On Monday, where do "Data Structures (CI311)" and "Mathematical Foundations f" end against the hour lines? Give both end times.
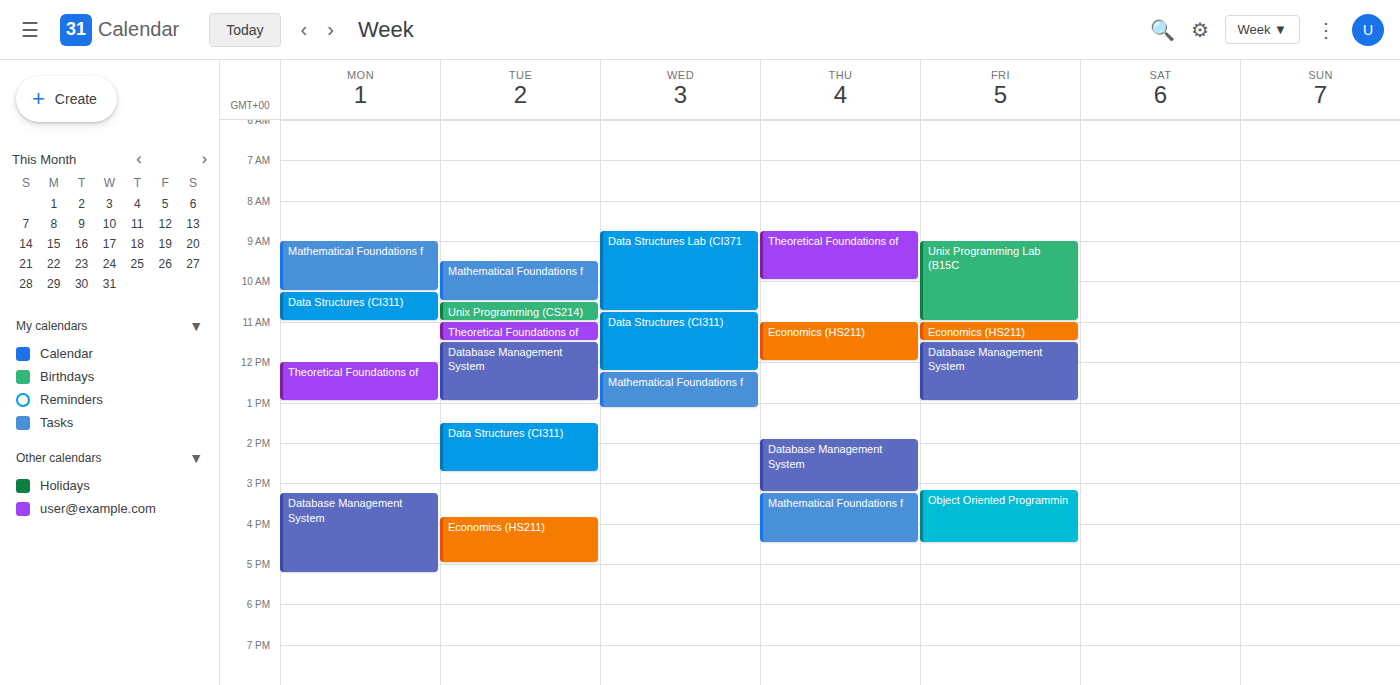
"Data Structures (CI311)": 11:00, exactly on the 11:00 line. "Mathematical Foundations f": 10:15, neither: a quarter of the way from the 10:00 line to the 11:00 line.